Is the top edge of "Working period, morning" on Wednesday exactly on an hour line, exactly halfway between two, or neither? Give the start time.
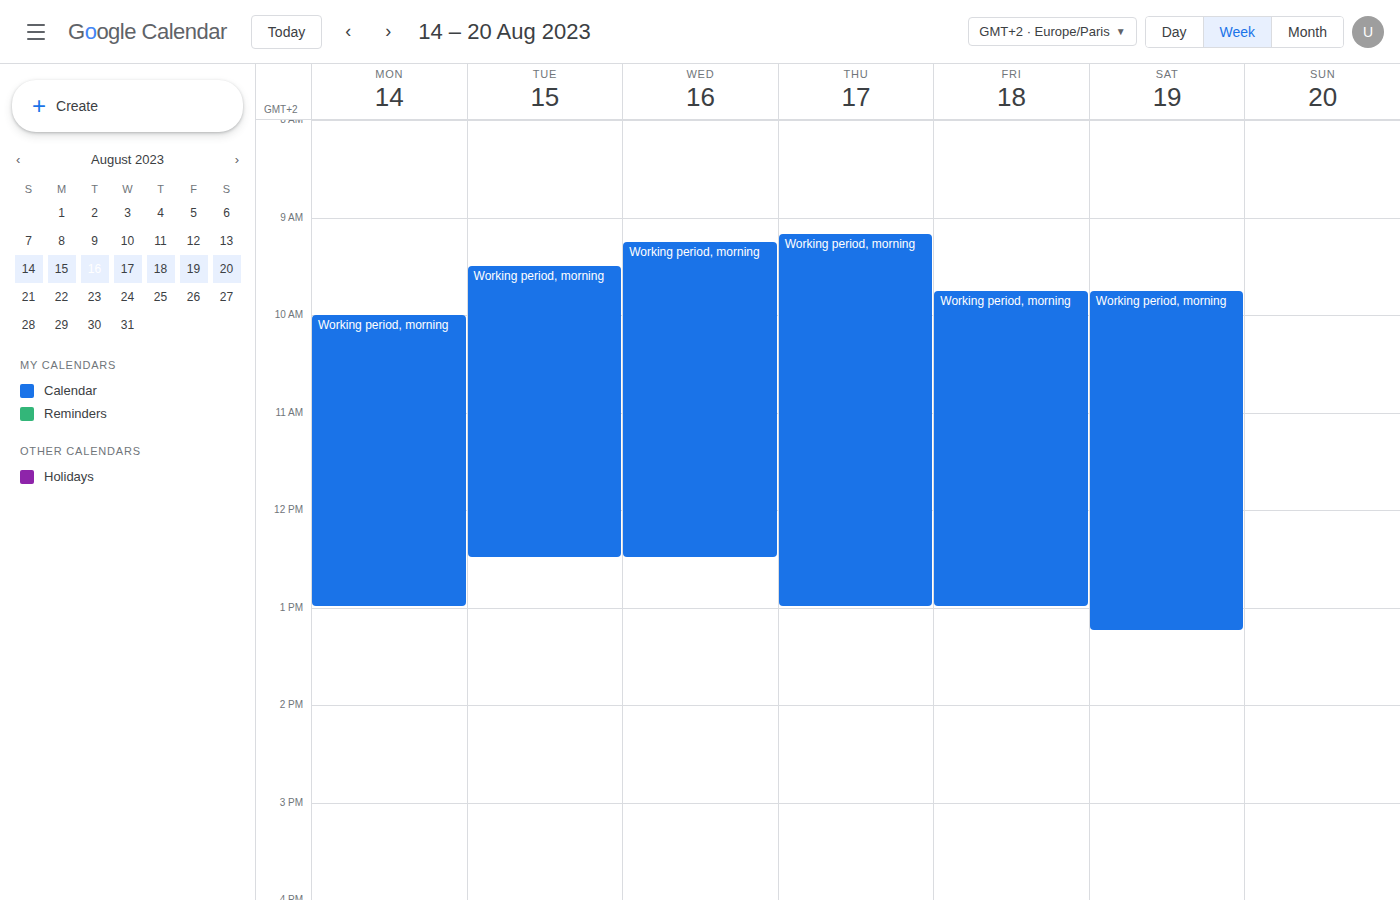
9:15 AM -- neither: a quarter of the way from the 9 AM line to the 10 AM line.